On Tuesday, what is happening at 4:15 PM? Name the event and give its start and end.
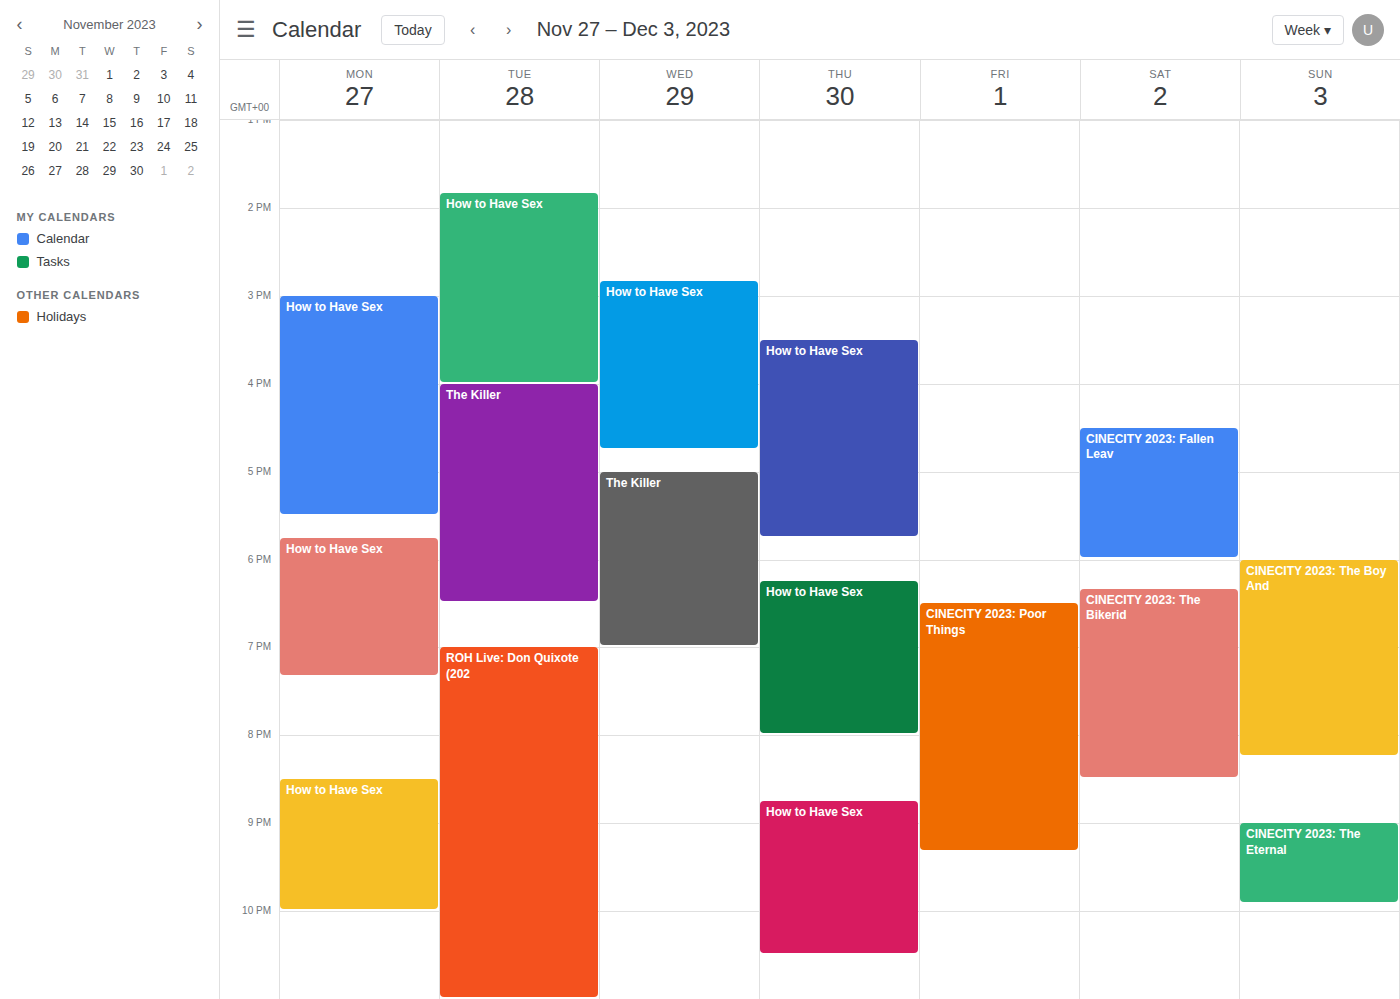
"The Killer", 4:00 PM to 6:30 PM